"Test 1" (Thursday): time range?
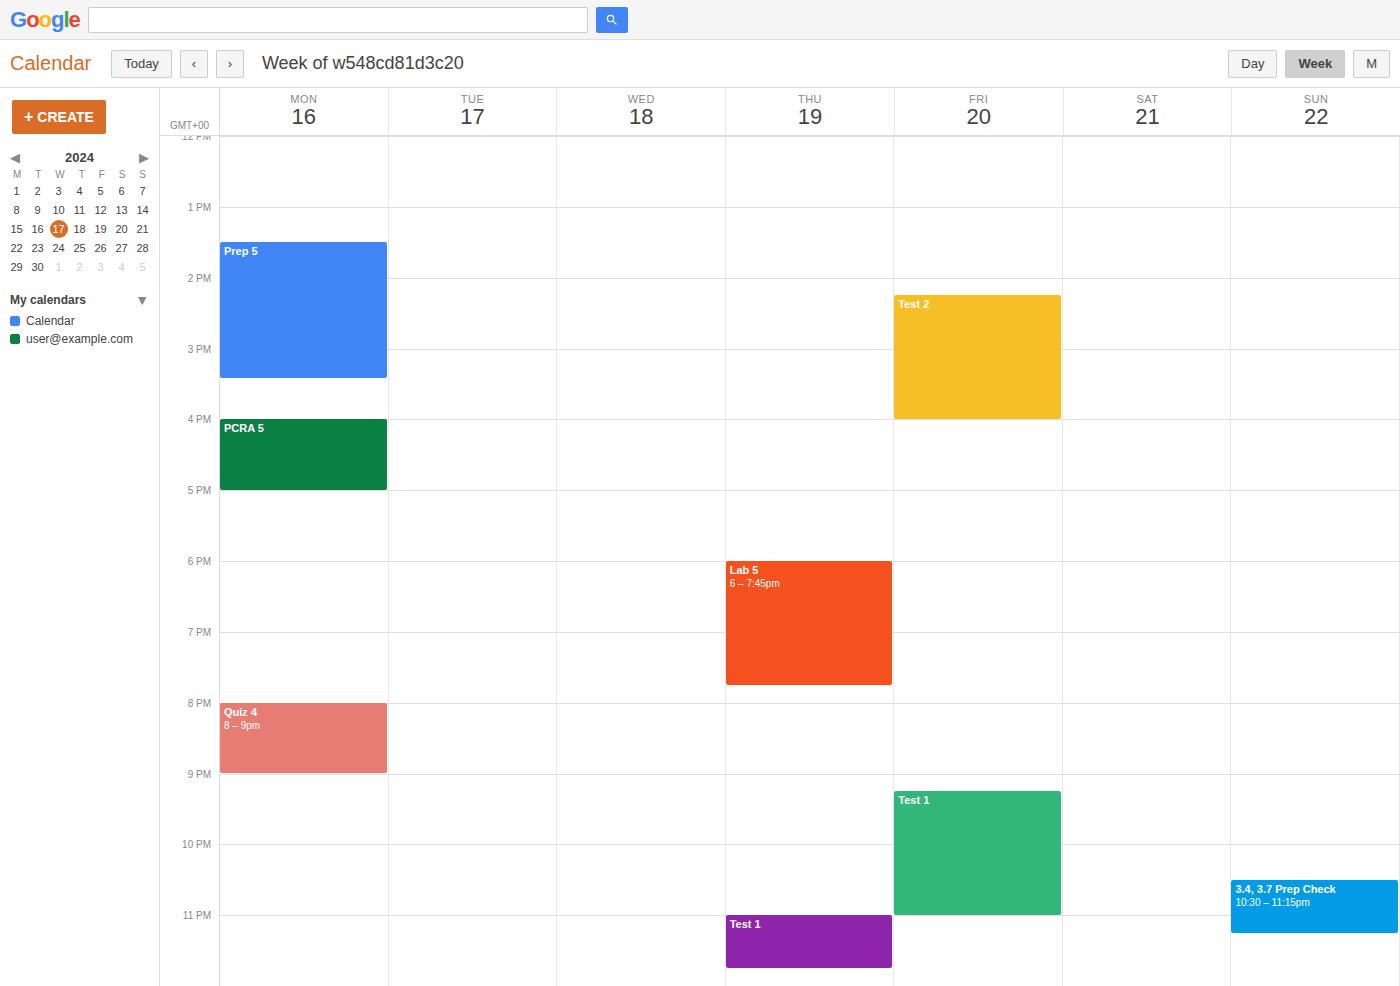
11:00 PM to 11:45 PM